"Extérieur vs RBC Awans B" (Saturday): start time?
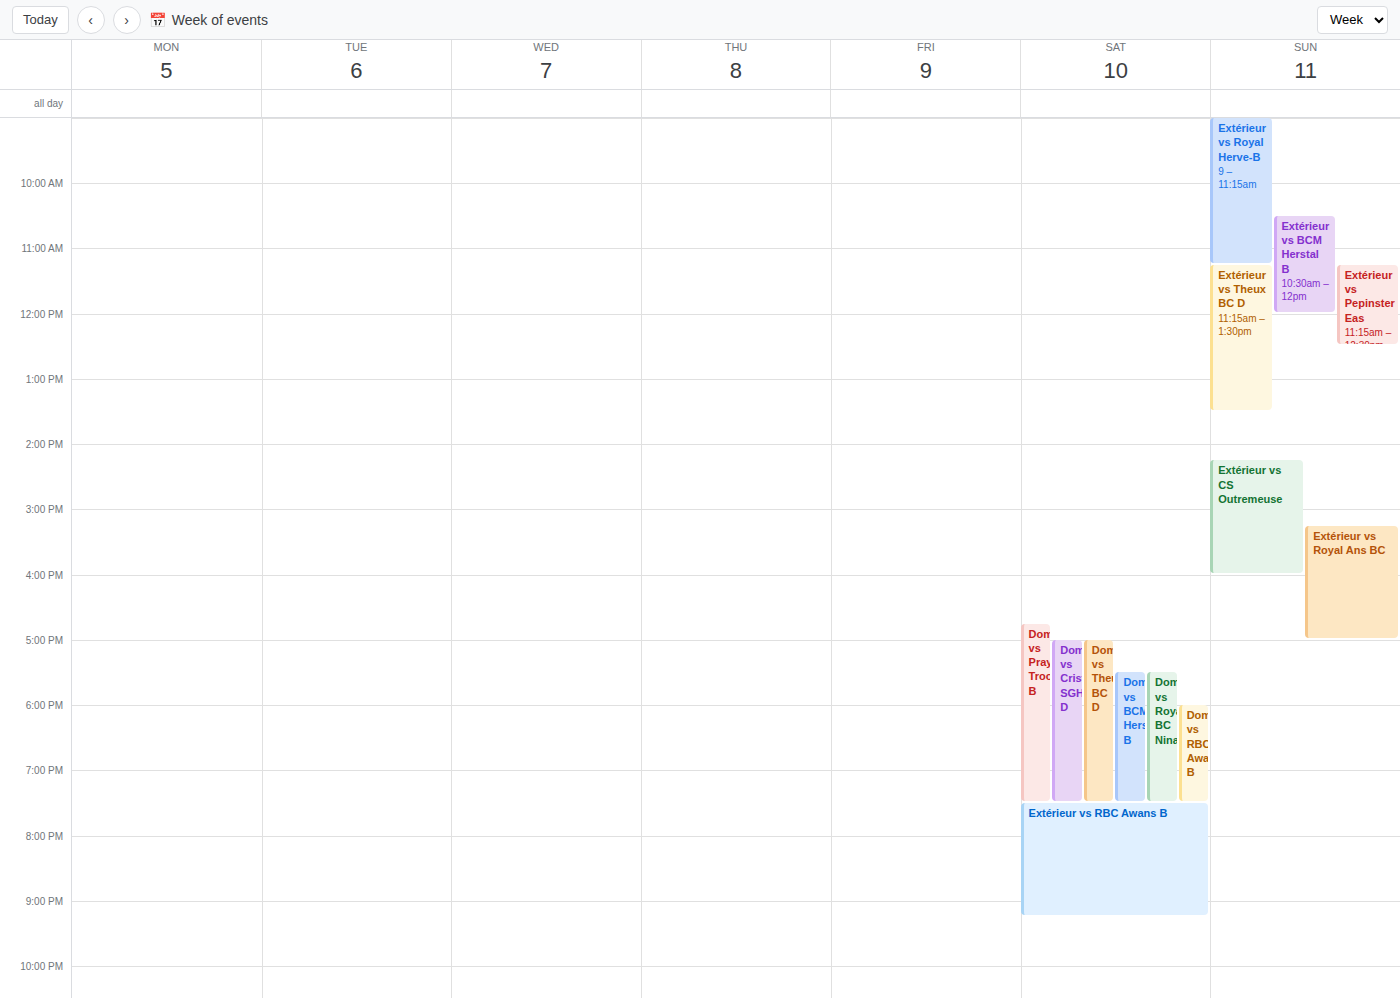
7:30 PM